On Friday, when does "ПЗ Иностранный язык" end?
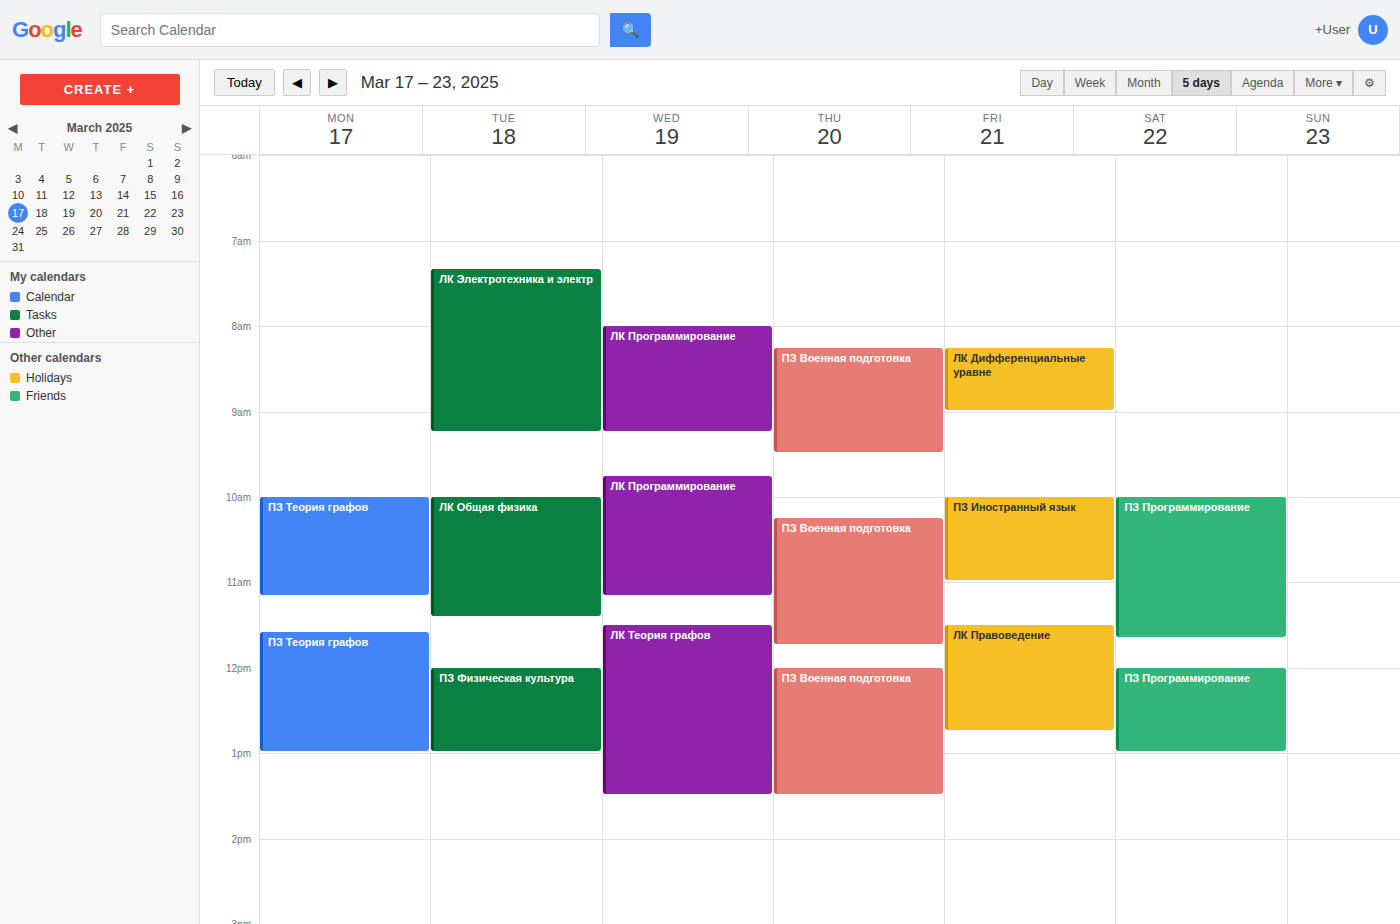
11:00 AM